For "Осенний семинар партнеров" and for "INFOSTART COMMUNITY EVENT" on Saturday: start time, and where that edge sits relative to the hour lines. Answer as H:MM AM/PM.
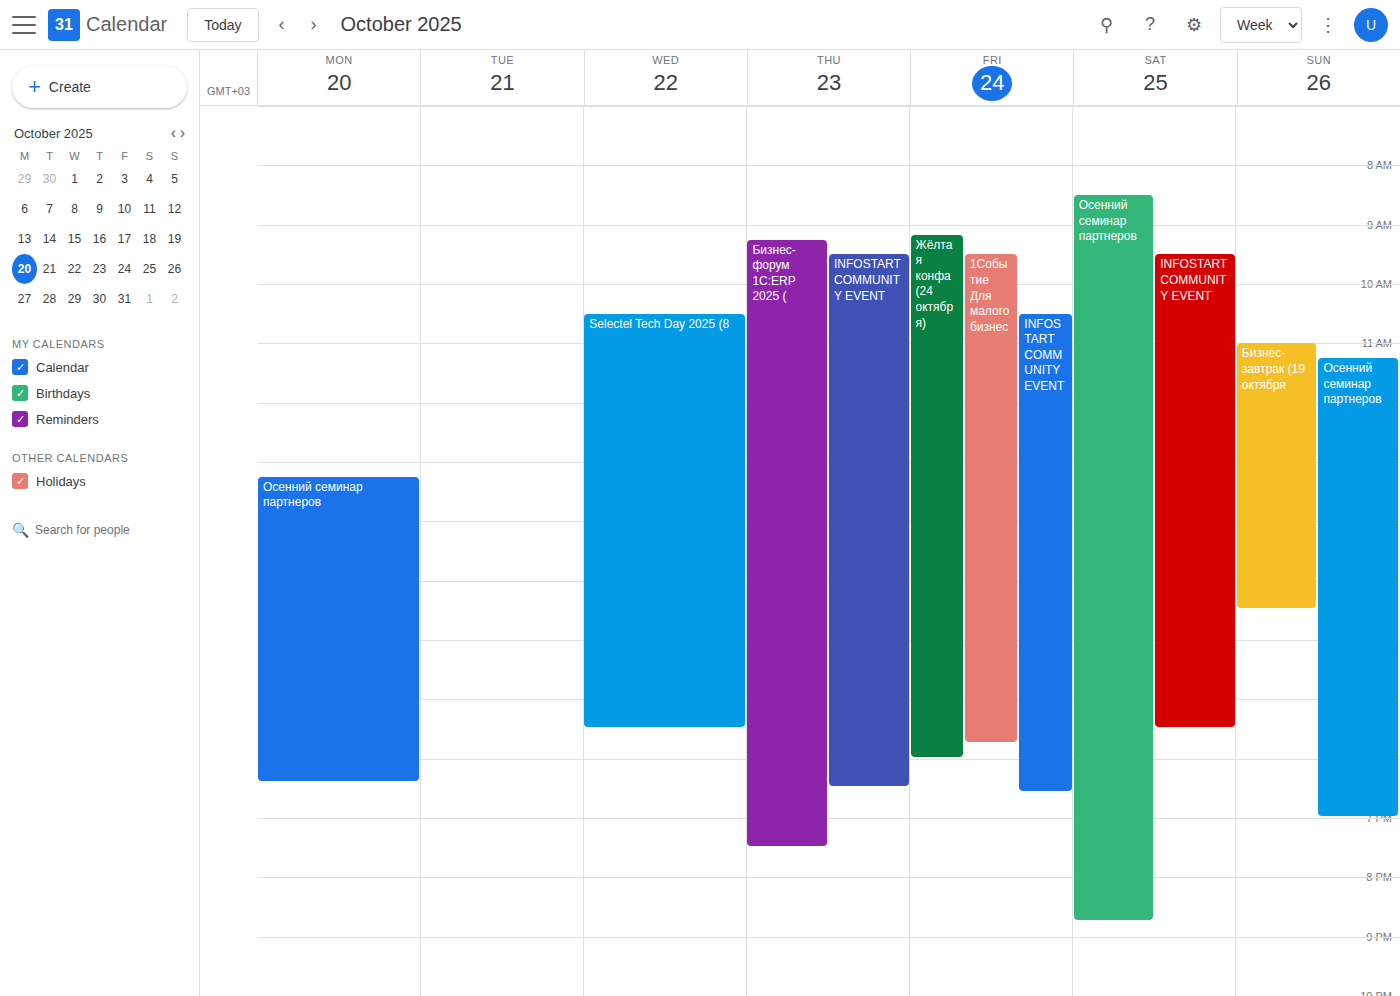
"Осенний семинар партнеров": 8:30 AM, halfway between the 8 AM and 9 AM lines. "INFOSTART COMMUNITY EVENT": 9:30 AM, halfway between the 9 AM and 10 AM lines.